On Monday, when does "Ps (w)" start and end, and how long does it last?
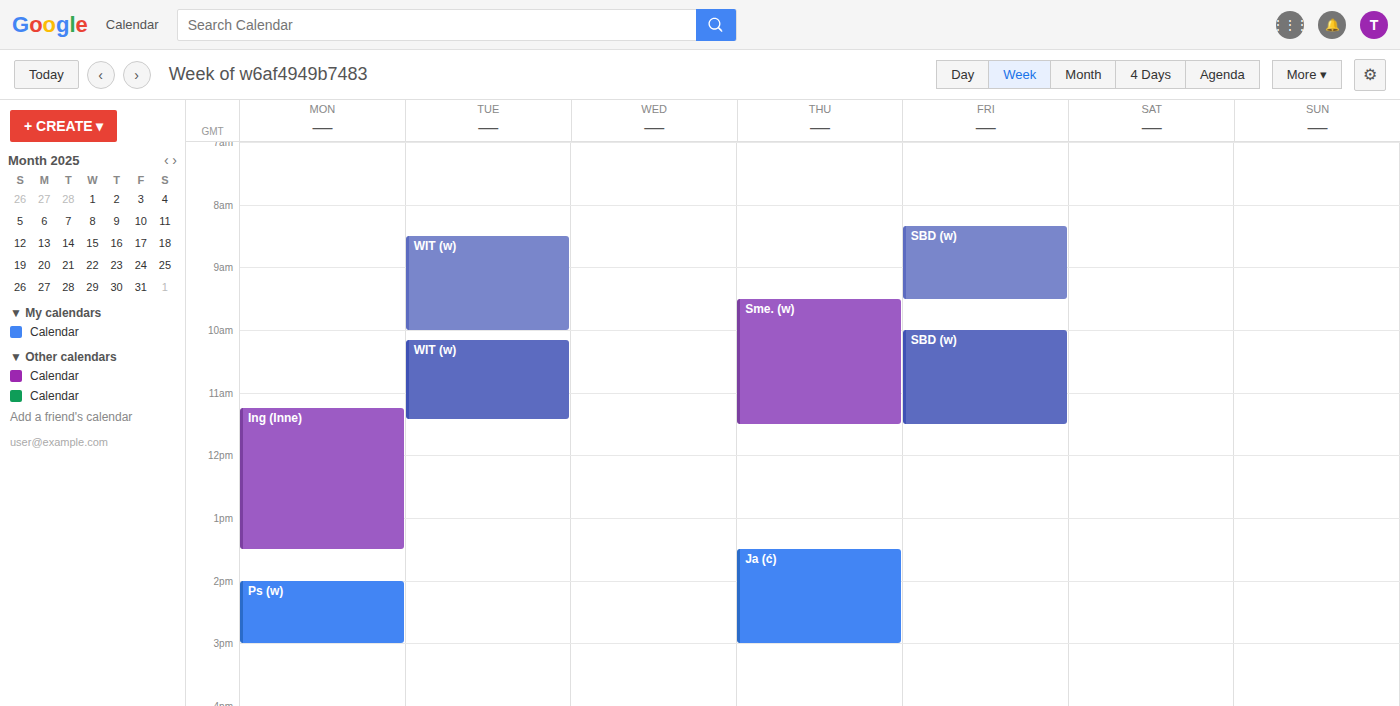
2:00 PM to 3:00 PM, 1 hour